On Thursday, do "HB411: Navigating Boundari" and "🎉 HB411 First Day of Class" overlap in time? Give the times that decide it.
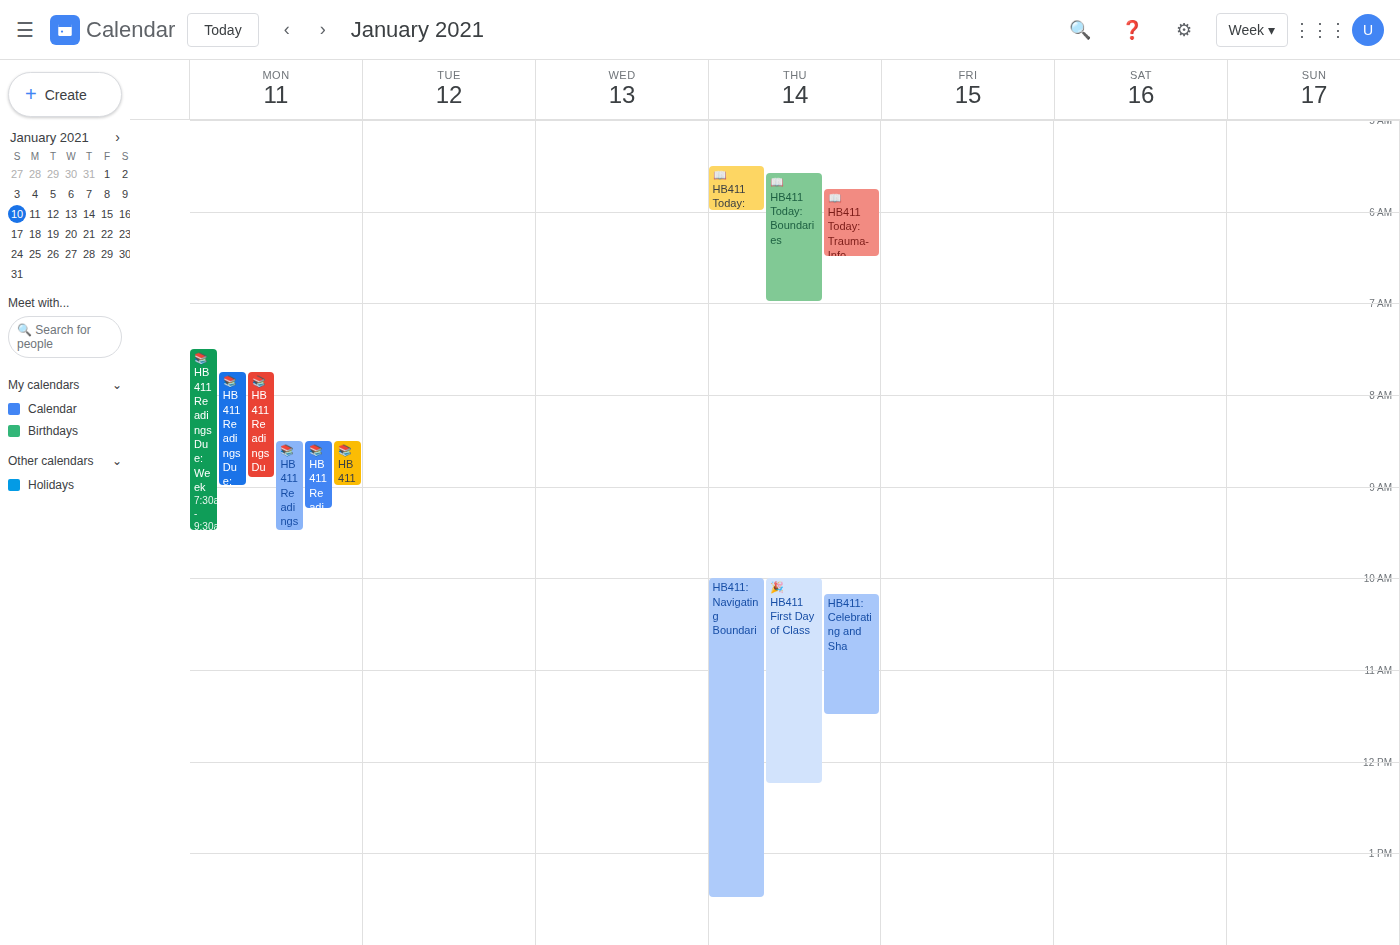
"HB411: Navigating Boundari" starts at 10:00 AM, before "🎉 HB411 First Day of Class" ends at 12:15 PM -- they overlap.